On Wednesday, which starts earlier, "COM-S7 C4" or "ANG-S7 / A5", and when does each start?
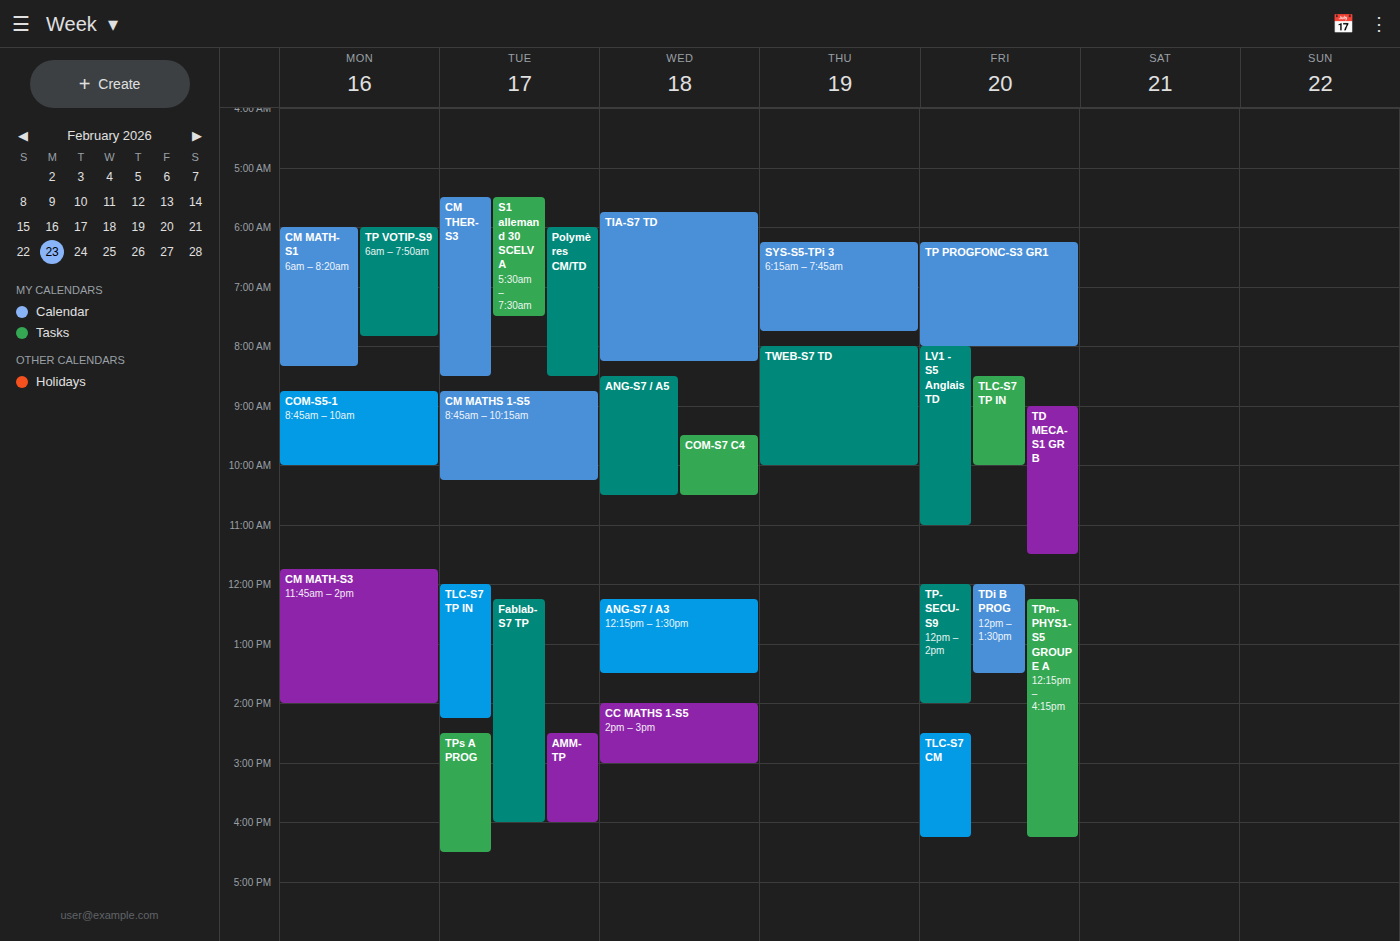
"ANG-S7 / A5" 8:30 AM; "COM-S7 C4" 9:30 AM.